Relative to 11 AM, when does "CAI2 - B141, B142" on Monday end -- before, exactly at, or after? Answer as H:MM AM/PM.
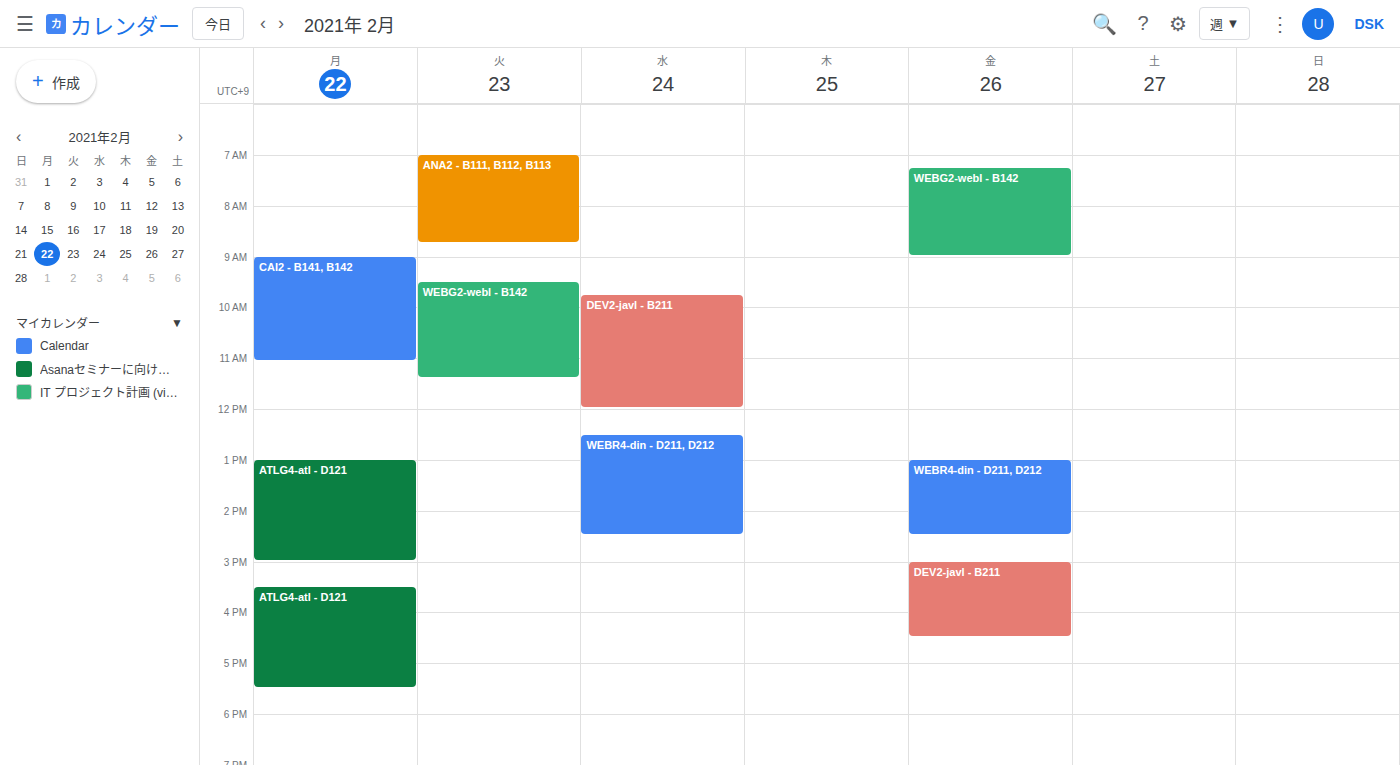
11:05 AM -- after 11 AM, 5 minutes below the 11 AM line.